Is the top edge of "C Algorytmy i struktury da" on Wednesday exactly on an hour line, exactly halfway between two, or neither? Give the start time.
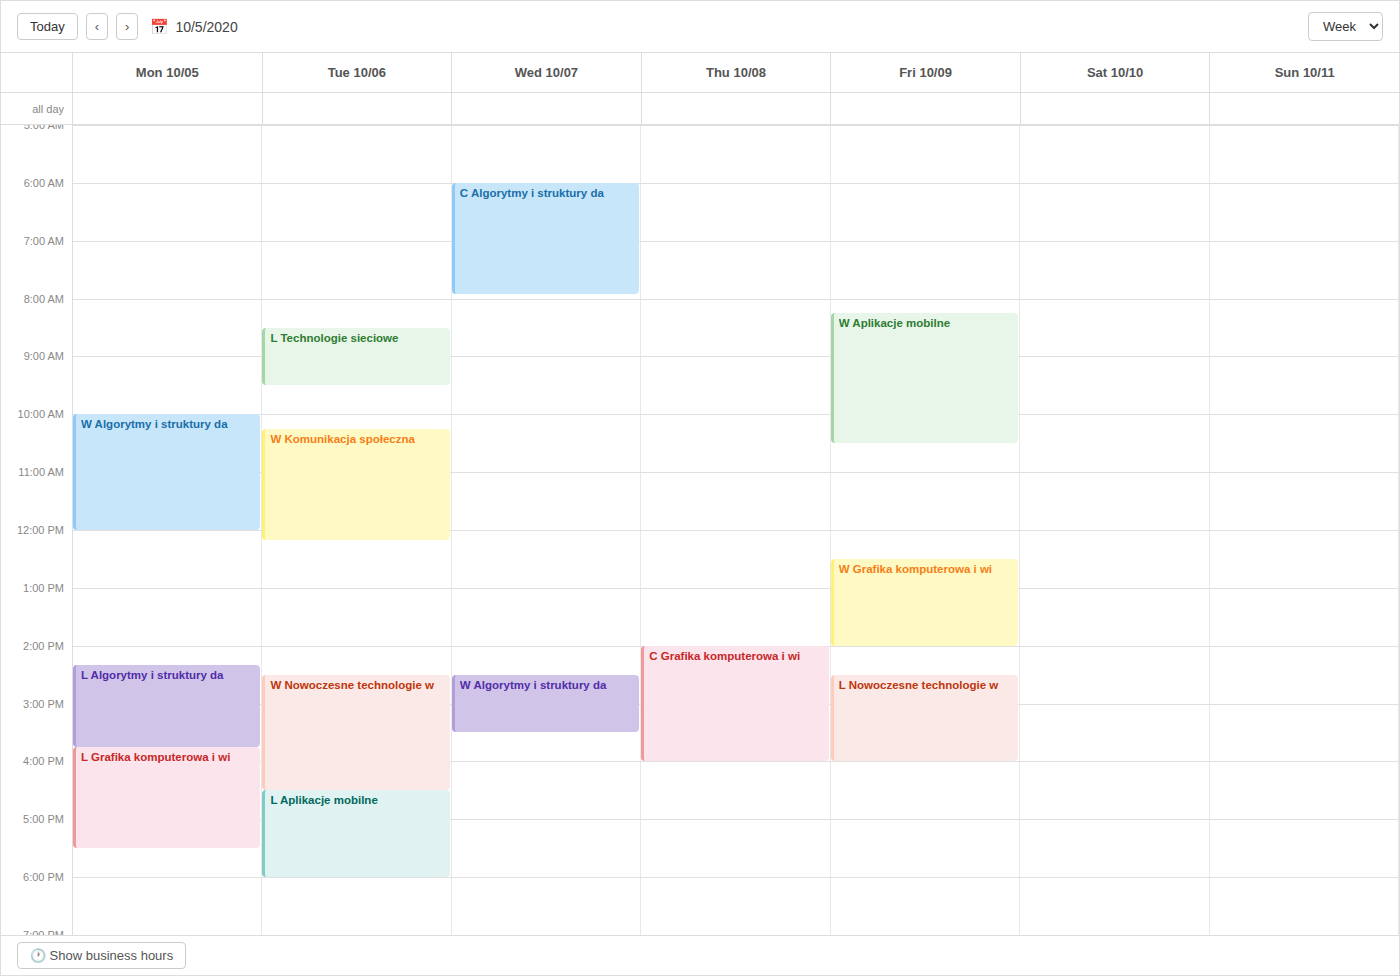
6:00 AM -- exactly on the 6 AM line.